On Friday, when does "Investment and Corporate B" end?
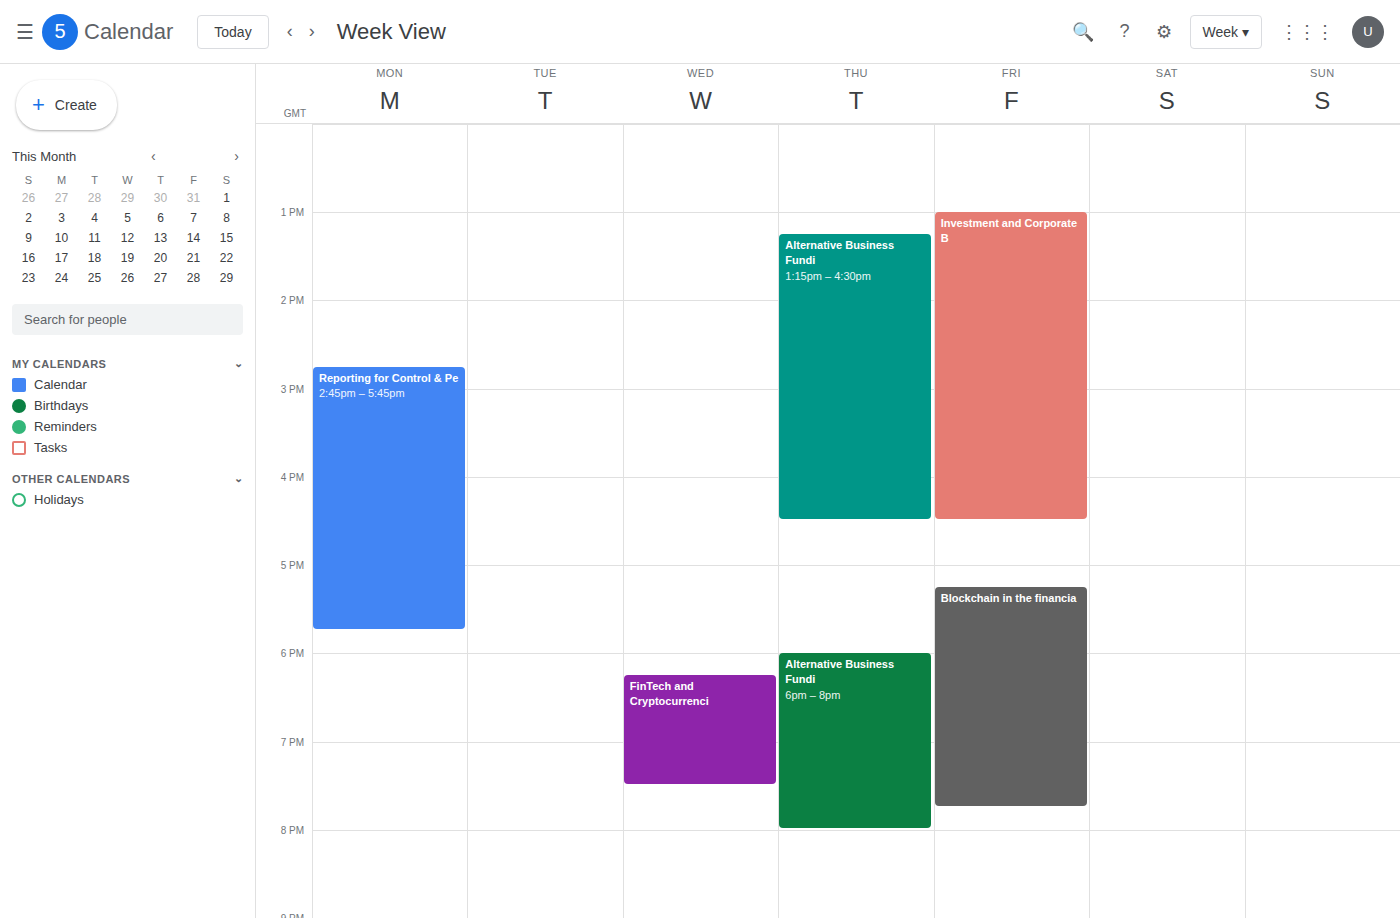
16:30